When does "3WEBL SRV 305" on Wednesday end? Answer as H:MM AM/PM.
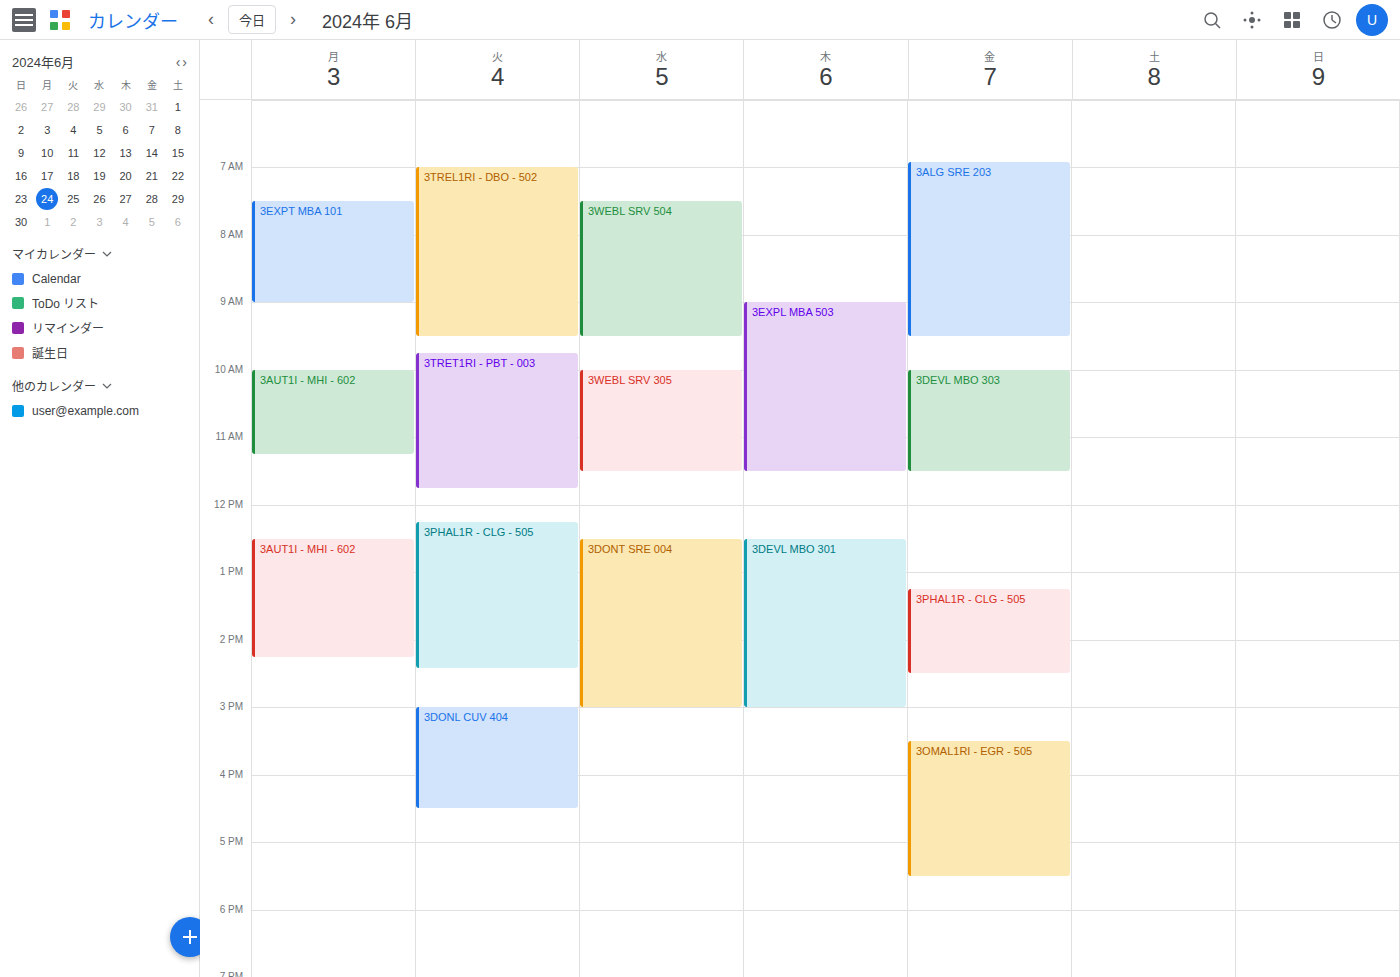
11:30 AM